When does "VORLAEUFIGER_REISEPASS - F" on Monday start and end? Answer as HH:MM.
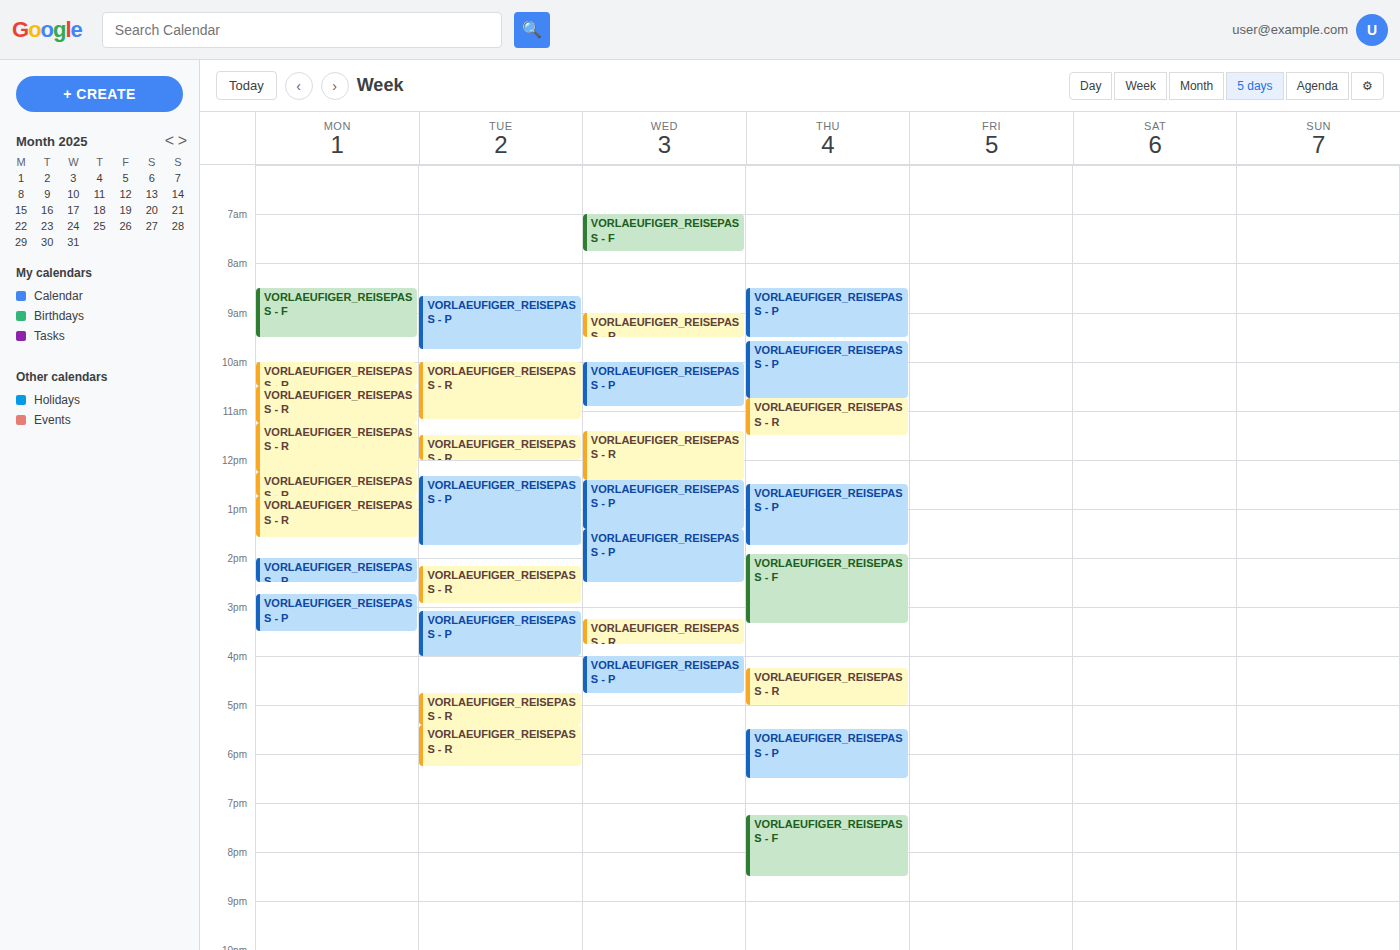
08:30 to 09:30